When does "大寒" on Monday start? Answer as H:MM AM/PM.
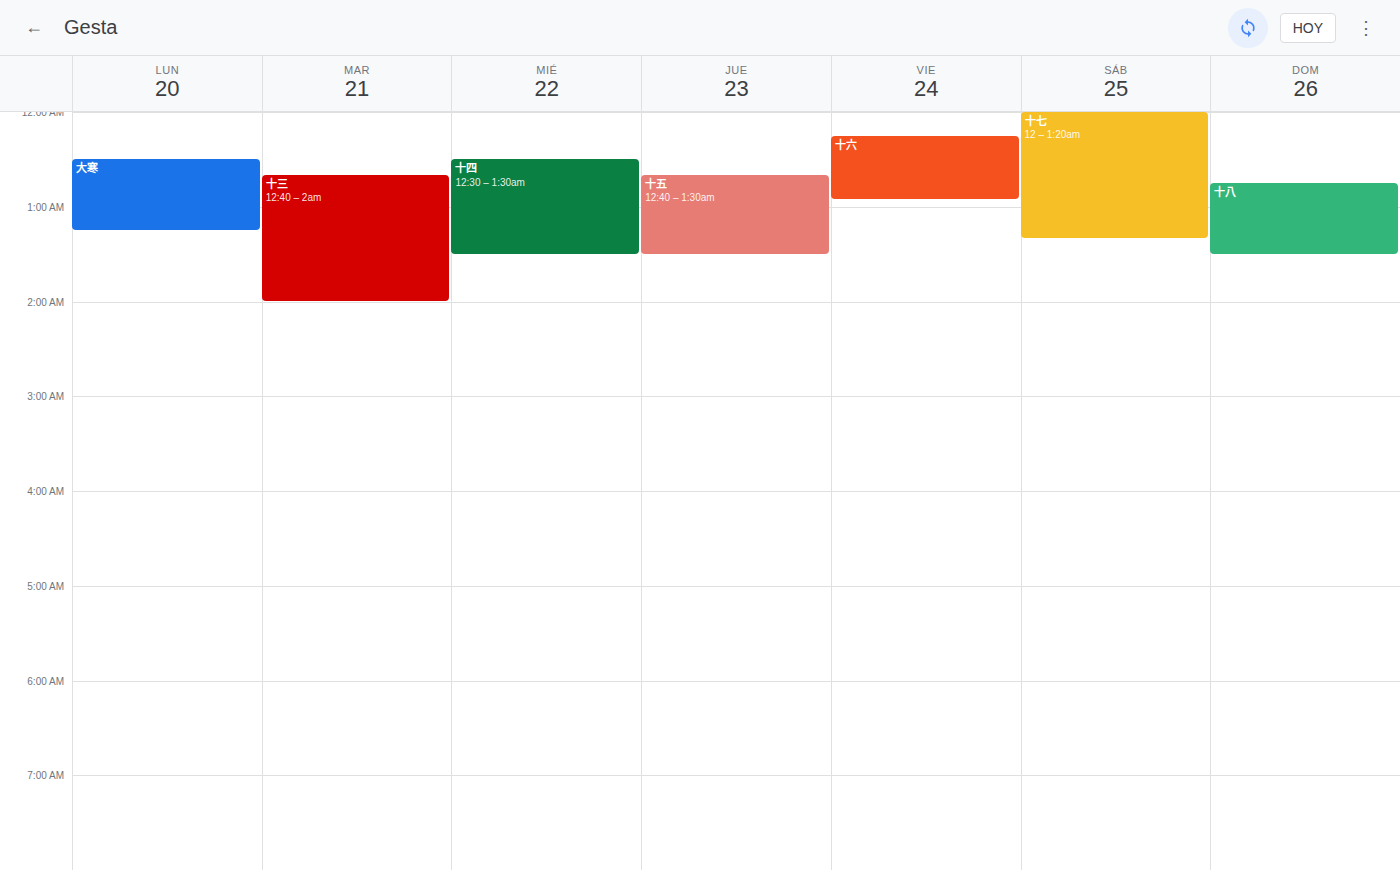
12:30 AM